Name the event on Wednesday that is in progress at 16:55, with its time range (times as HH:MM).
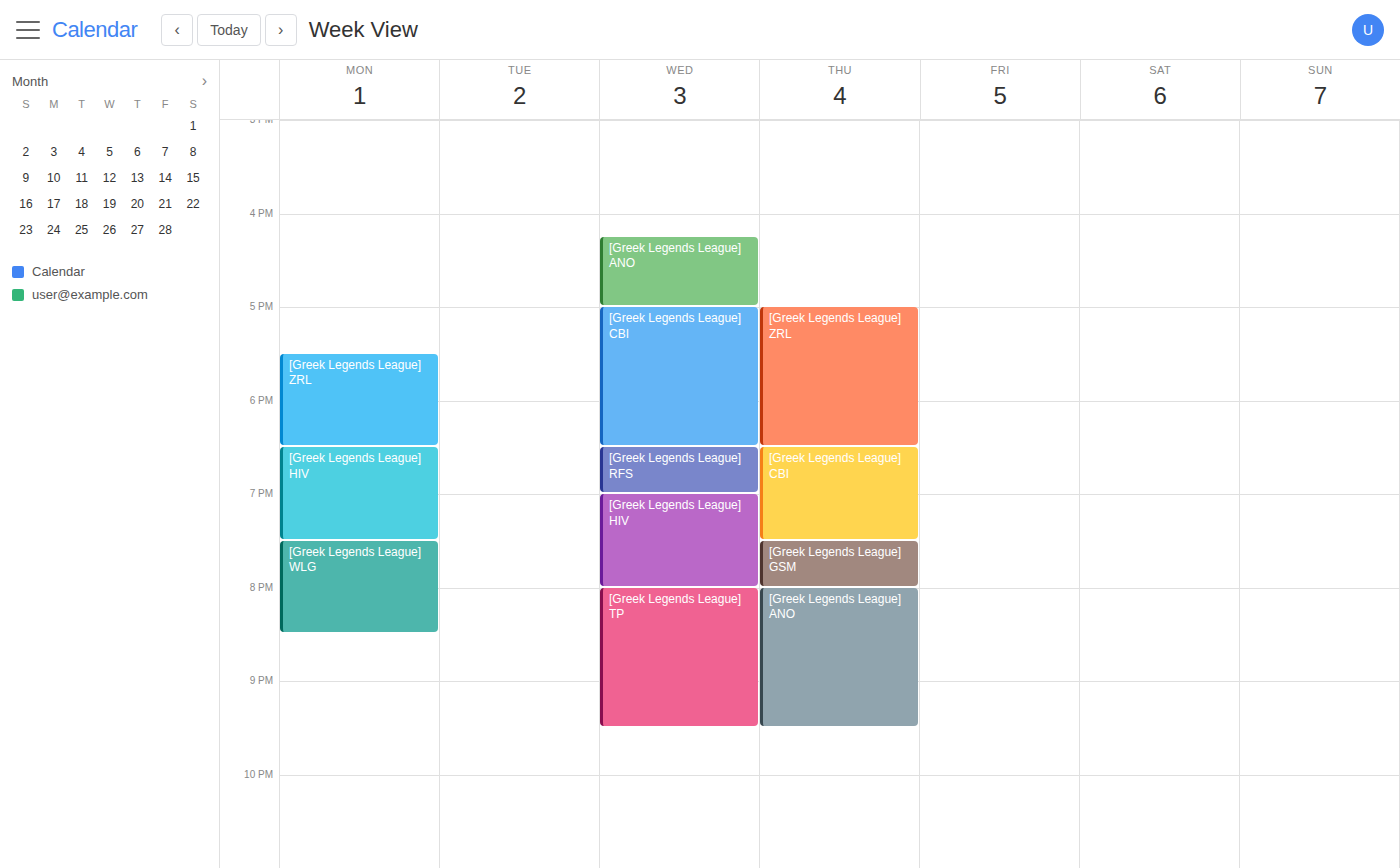
"[Greek Legends League] ANO", 16:15 to 17:00